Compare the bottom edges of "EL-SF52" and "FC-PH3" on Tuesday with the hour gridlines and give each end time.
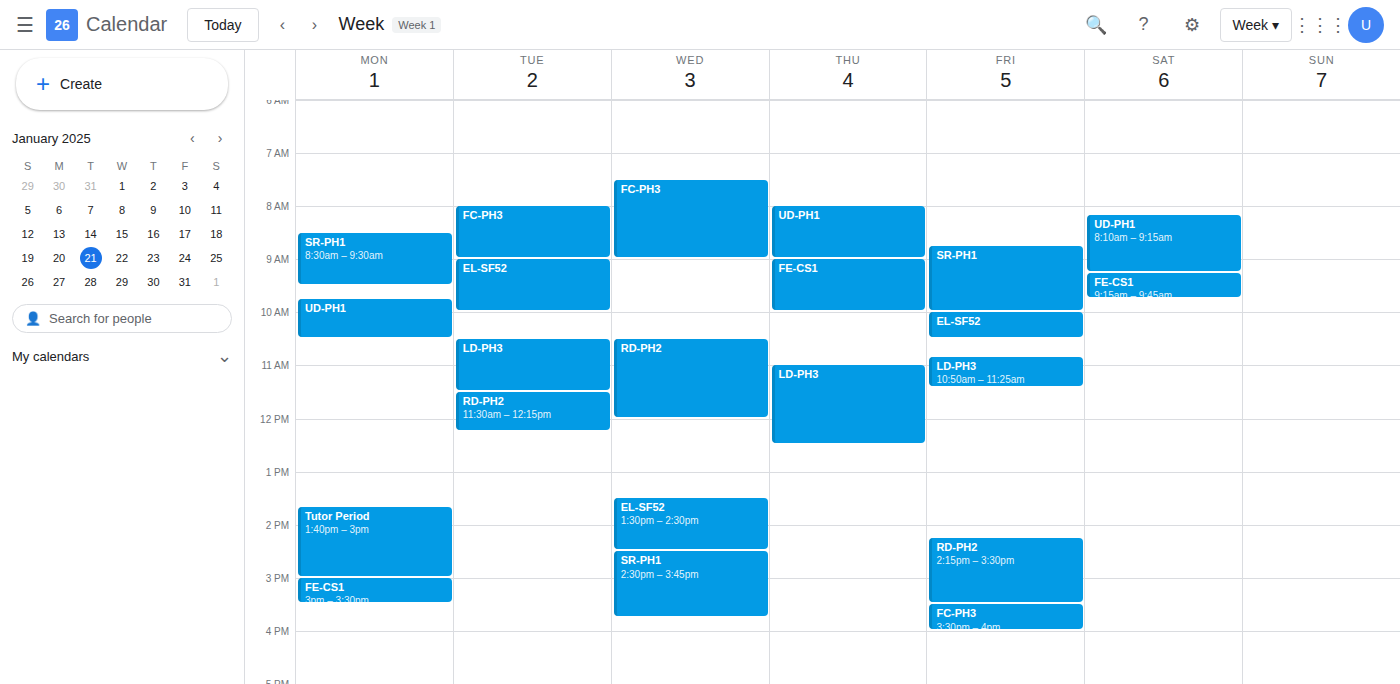
"EL-SF52": 10:00 AM, exactly on the 10 AM line. "FC-PH3": 9:00 AM, exactly on the 9 AM line.